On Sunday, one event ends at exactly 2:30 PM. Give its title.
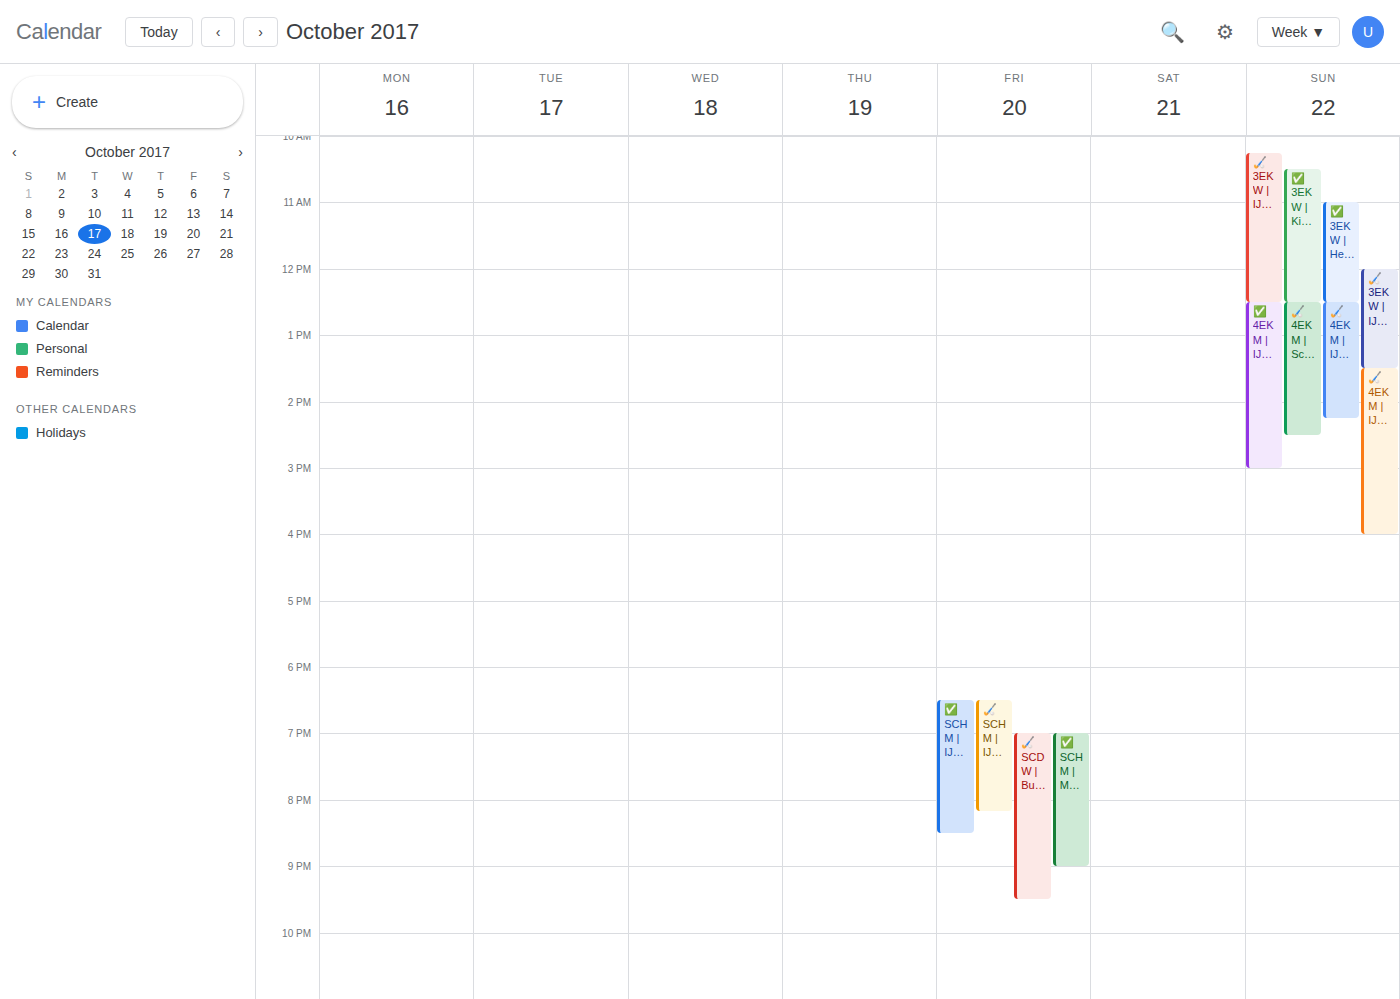
"🏑 4EK M | Schoonhoven H1"